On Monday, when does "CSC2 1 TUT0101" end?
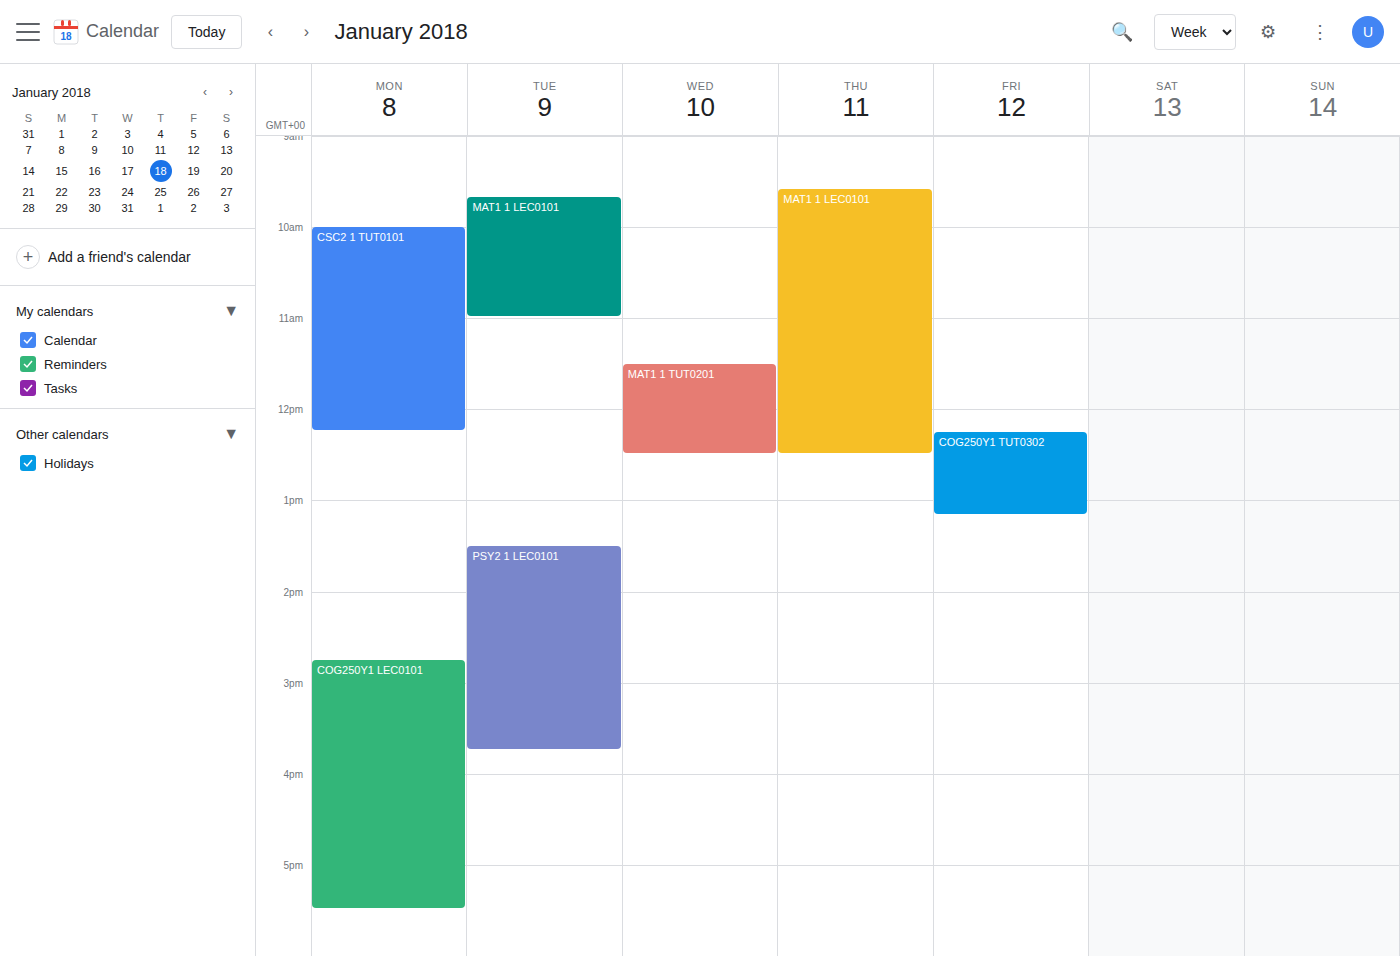
12:15 PM